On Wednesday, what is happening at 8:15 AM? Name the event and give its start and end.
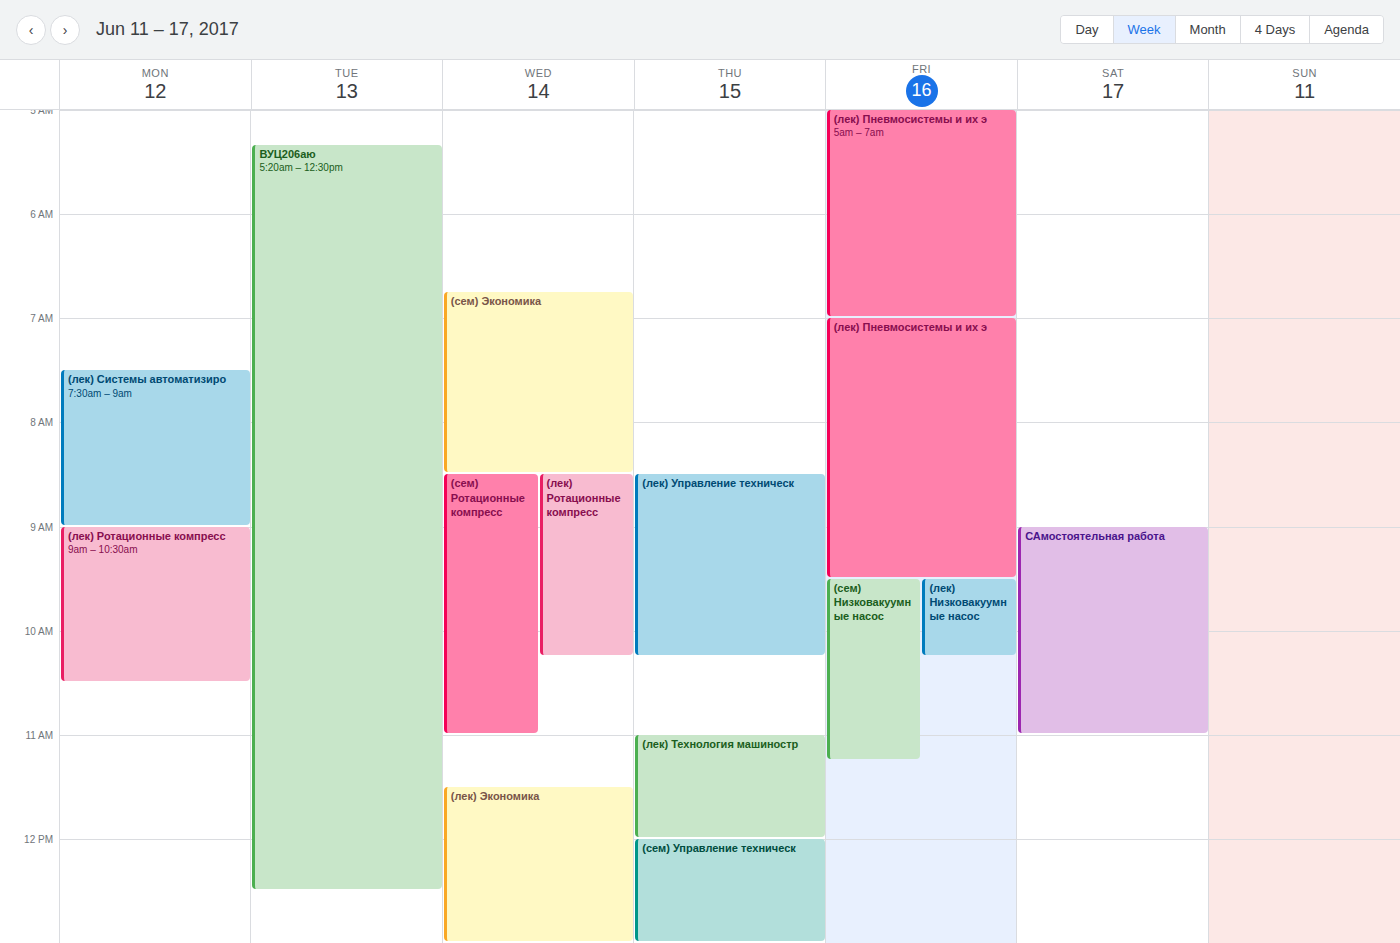
"(сем) Экономика", 6:45 AM to 8:30 AM